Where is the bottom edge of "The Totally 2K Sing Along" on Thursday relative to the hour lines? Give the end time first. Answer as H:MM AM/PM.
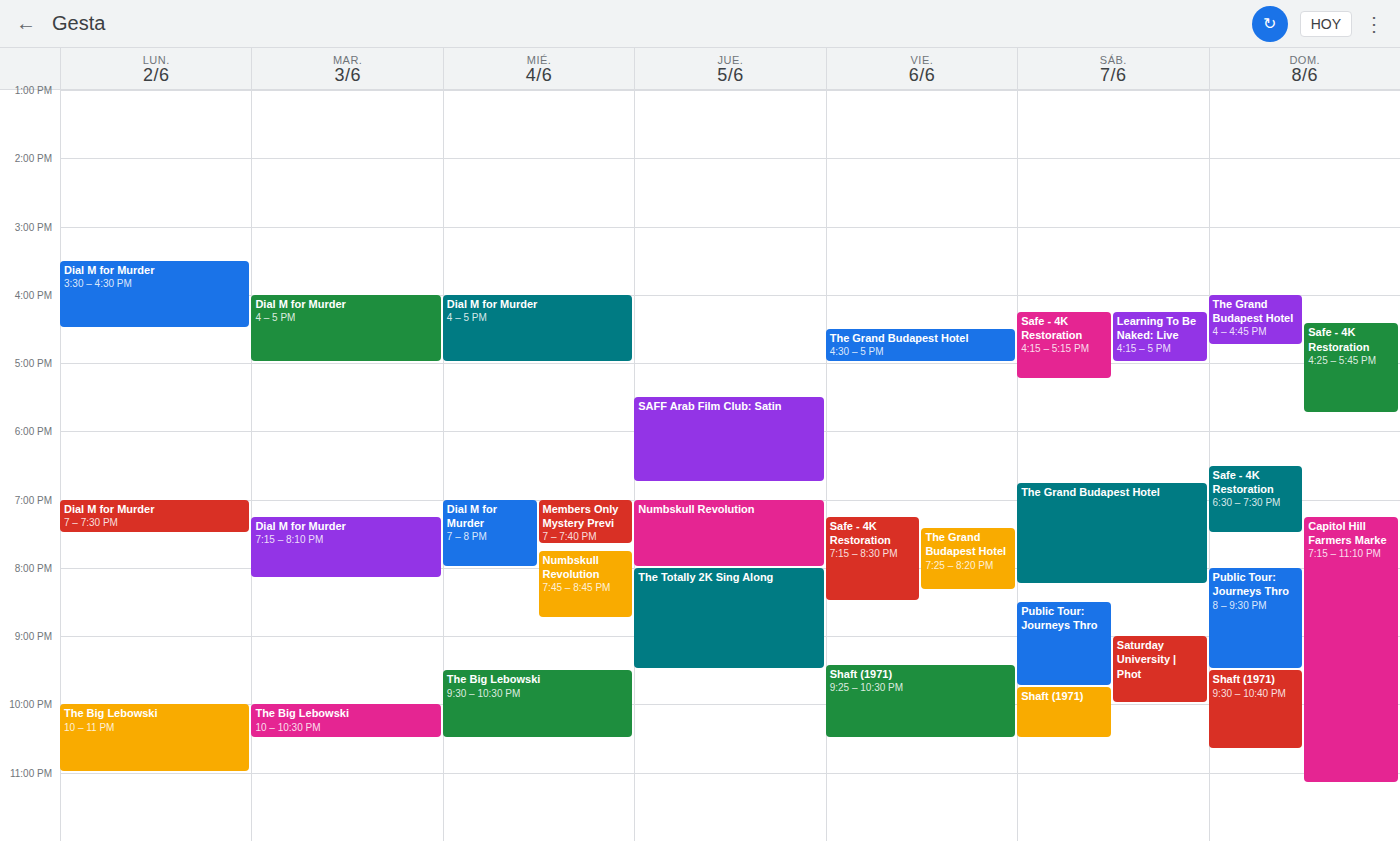
9:30 PM -- halfway between the 9 PM and 10 PM lines.